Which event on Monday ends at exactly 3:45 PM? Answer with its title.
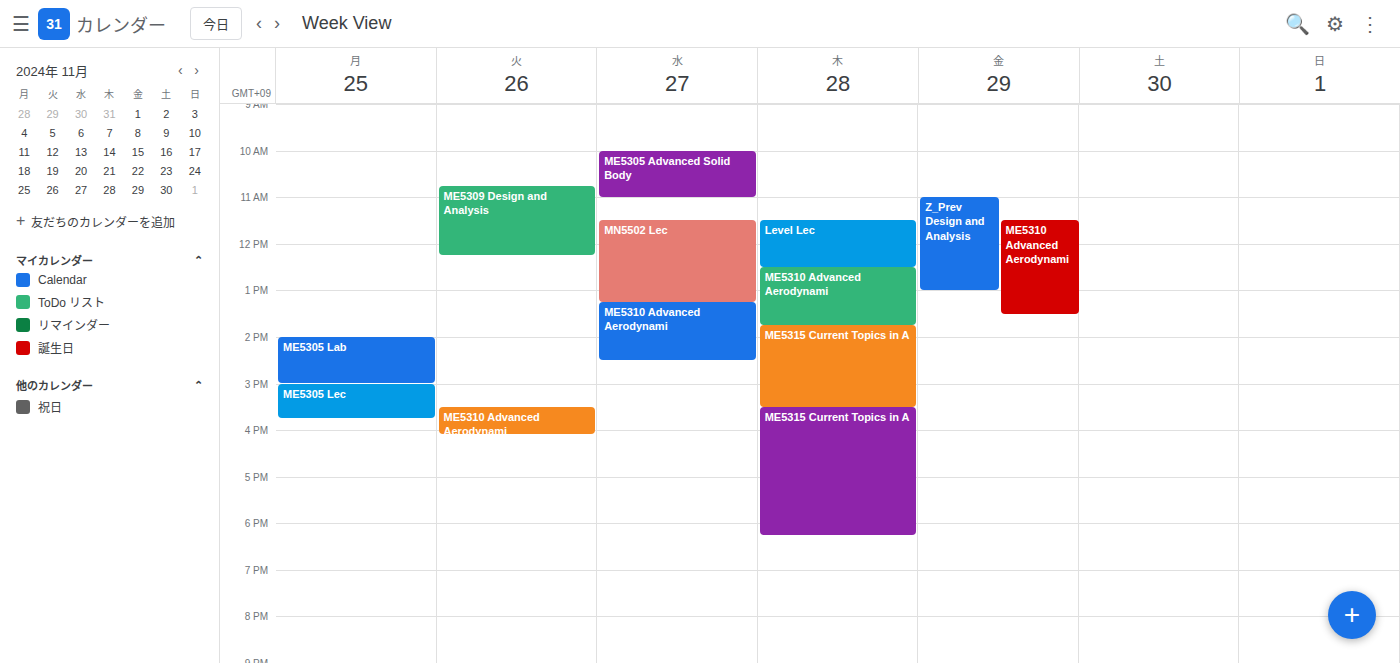
"ME5305 Lec"